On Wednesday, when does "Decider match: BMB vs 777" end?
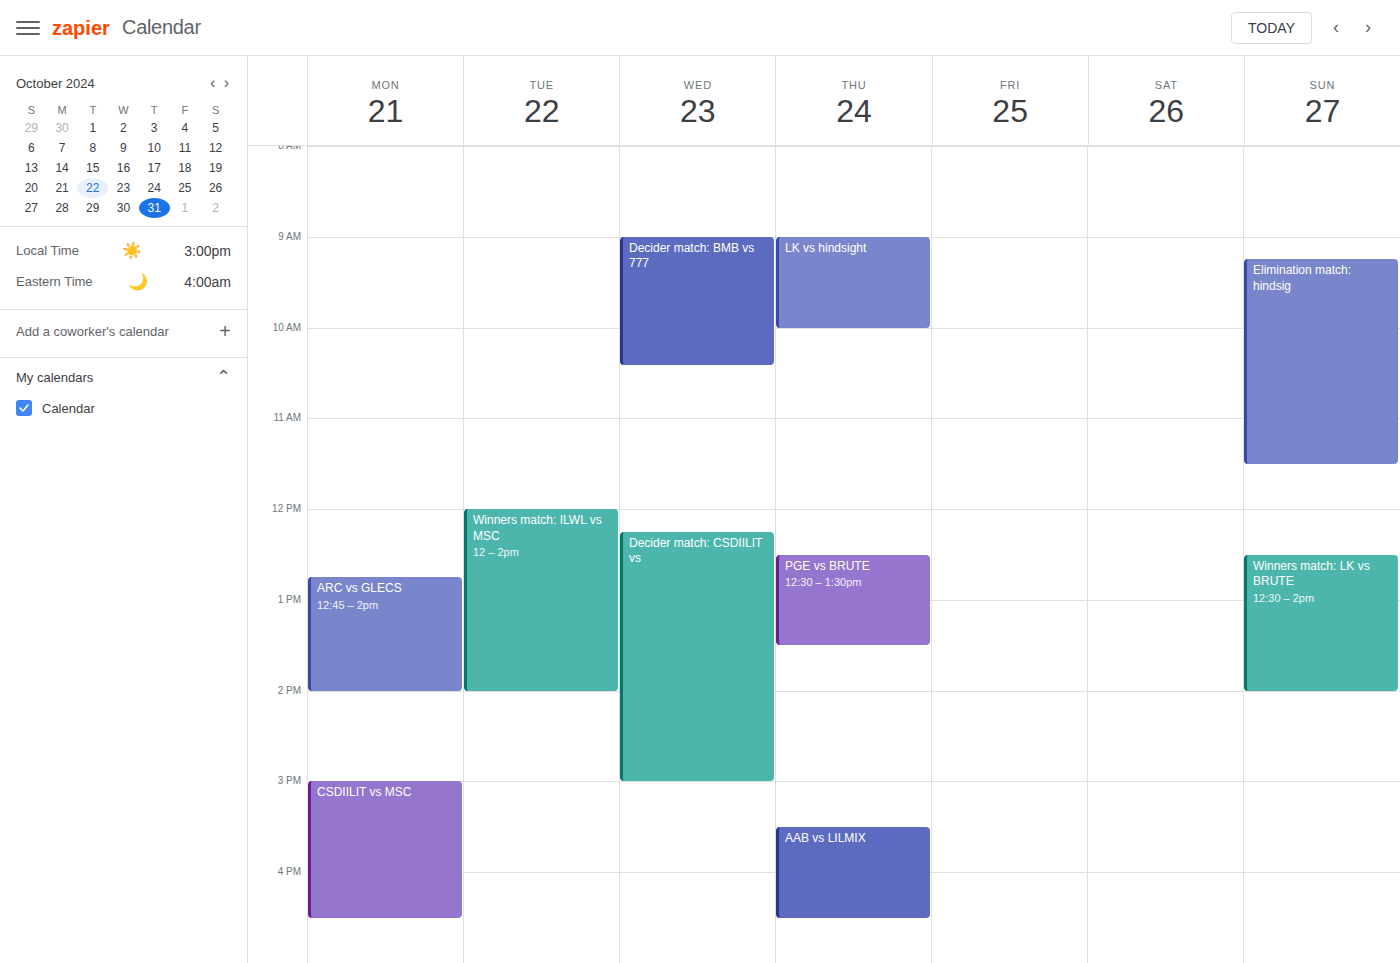
10:25 AM